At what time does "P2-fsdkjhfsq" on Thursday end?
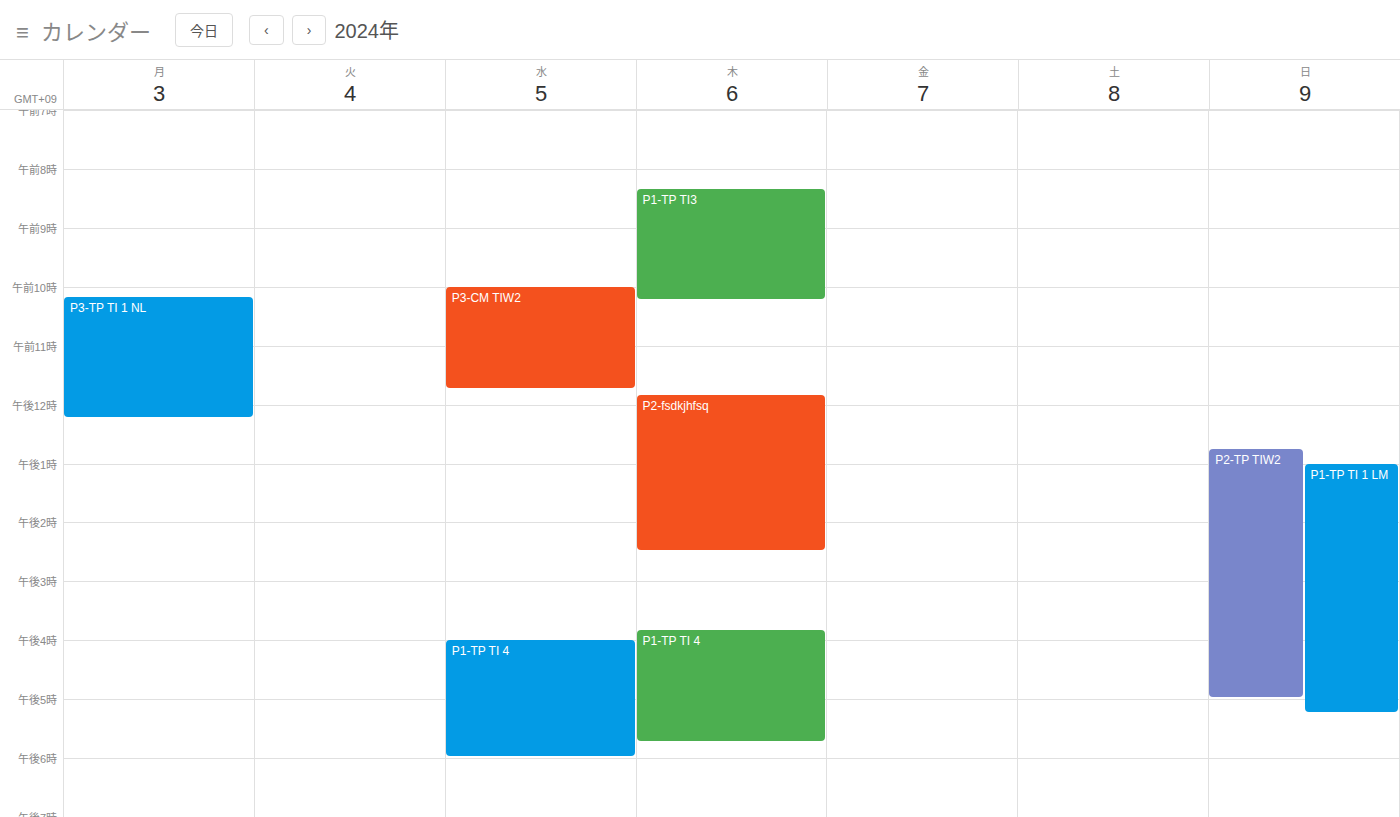
2:30 PM